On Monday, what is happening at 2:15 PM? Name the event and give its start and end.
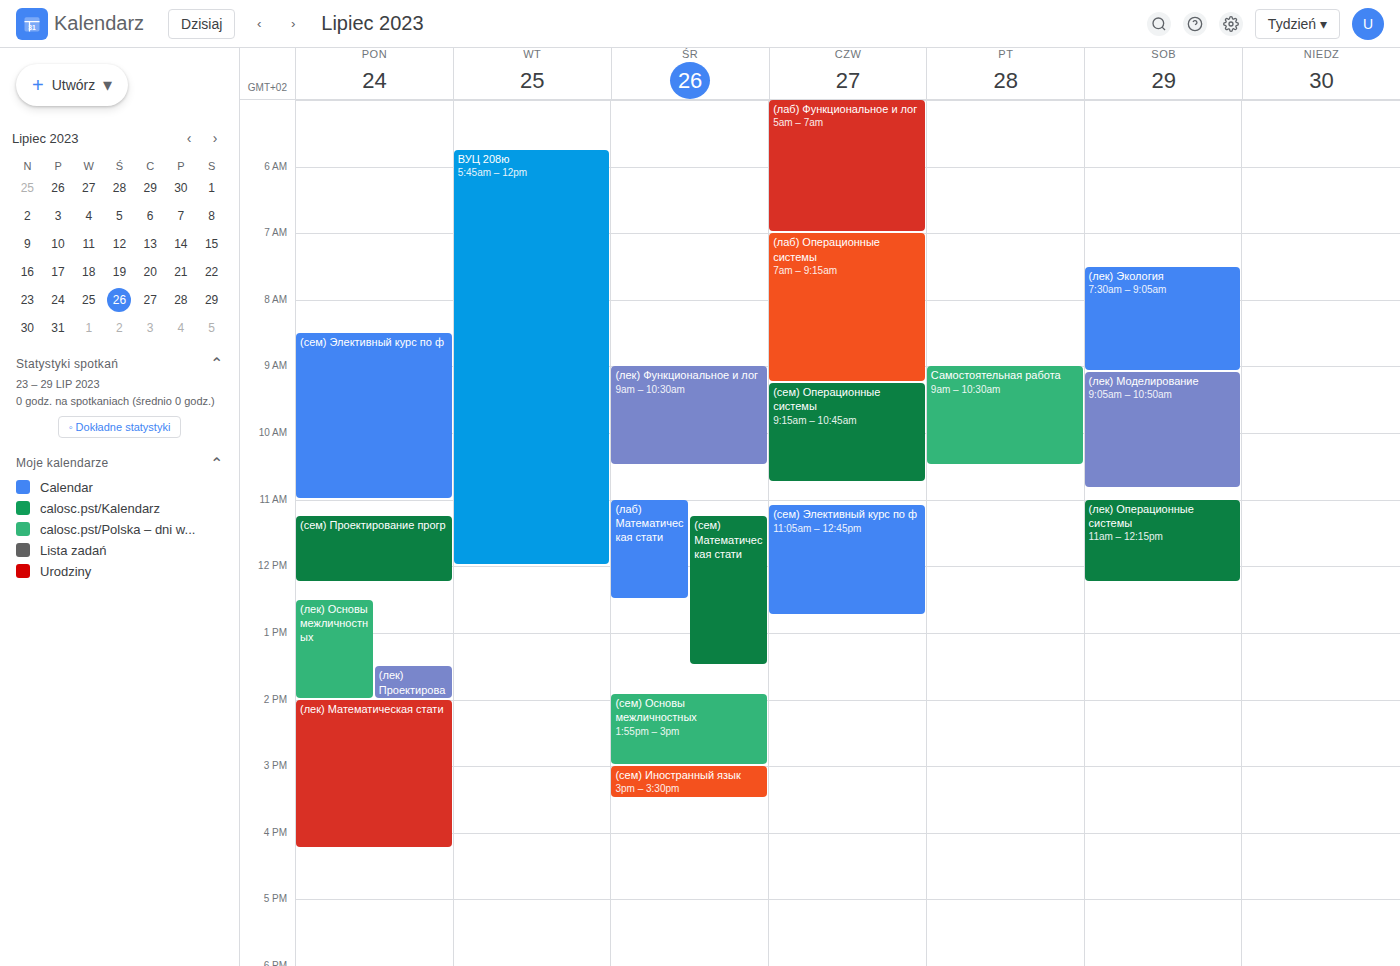
"(лек) Математическая стати", 2:00 PM to 4:15 PM